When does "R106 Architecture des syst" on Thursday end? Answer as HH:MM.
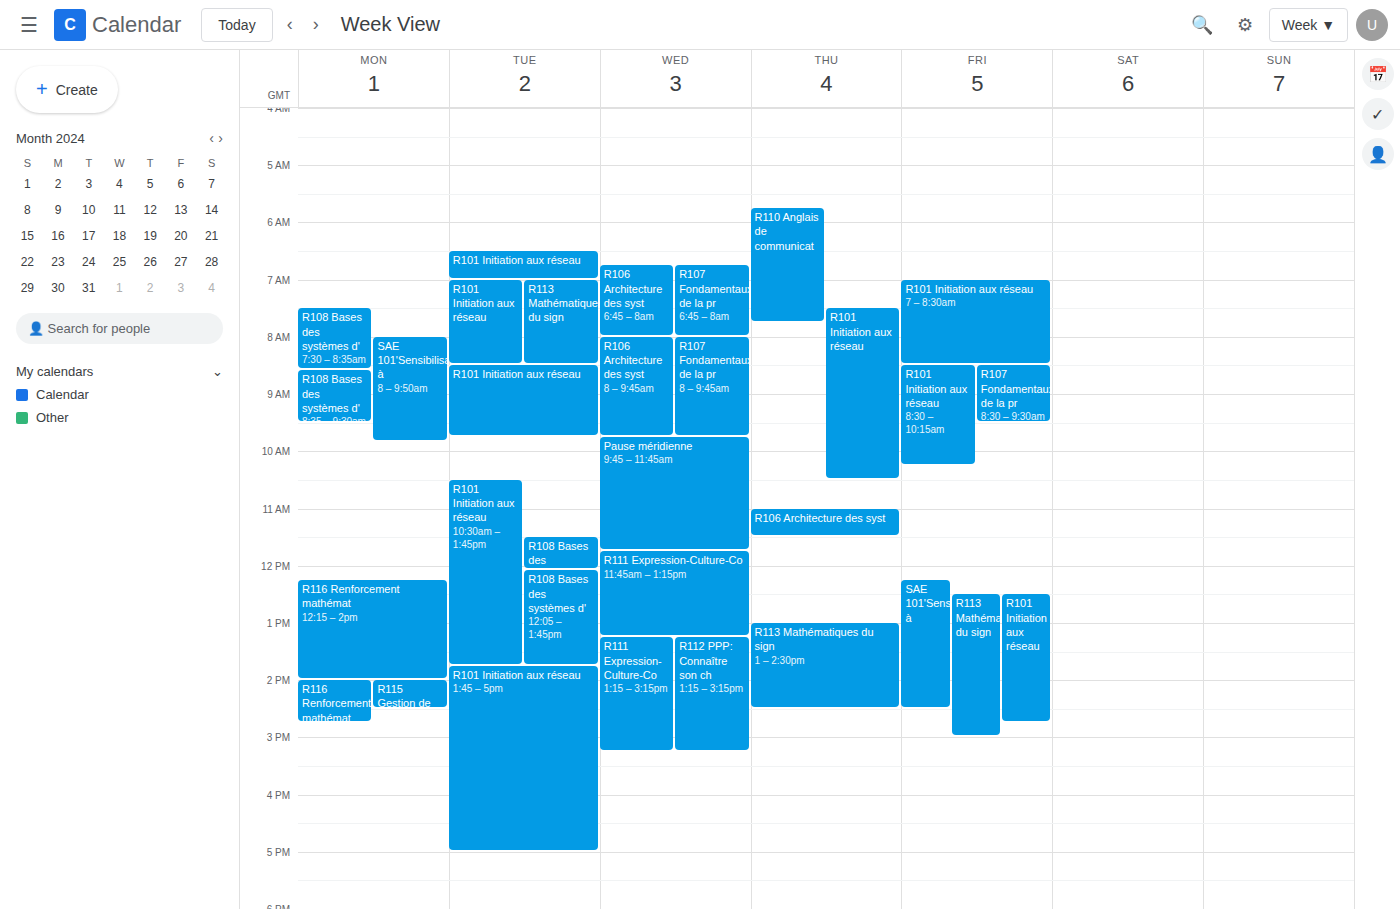
11:30